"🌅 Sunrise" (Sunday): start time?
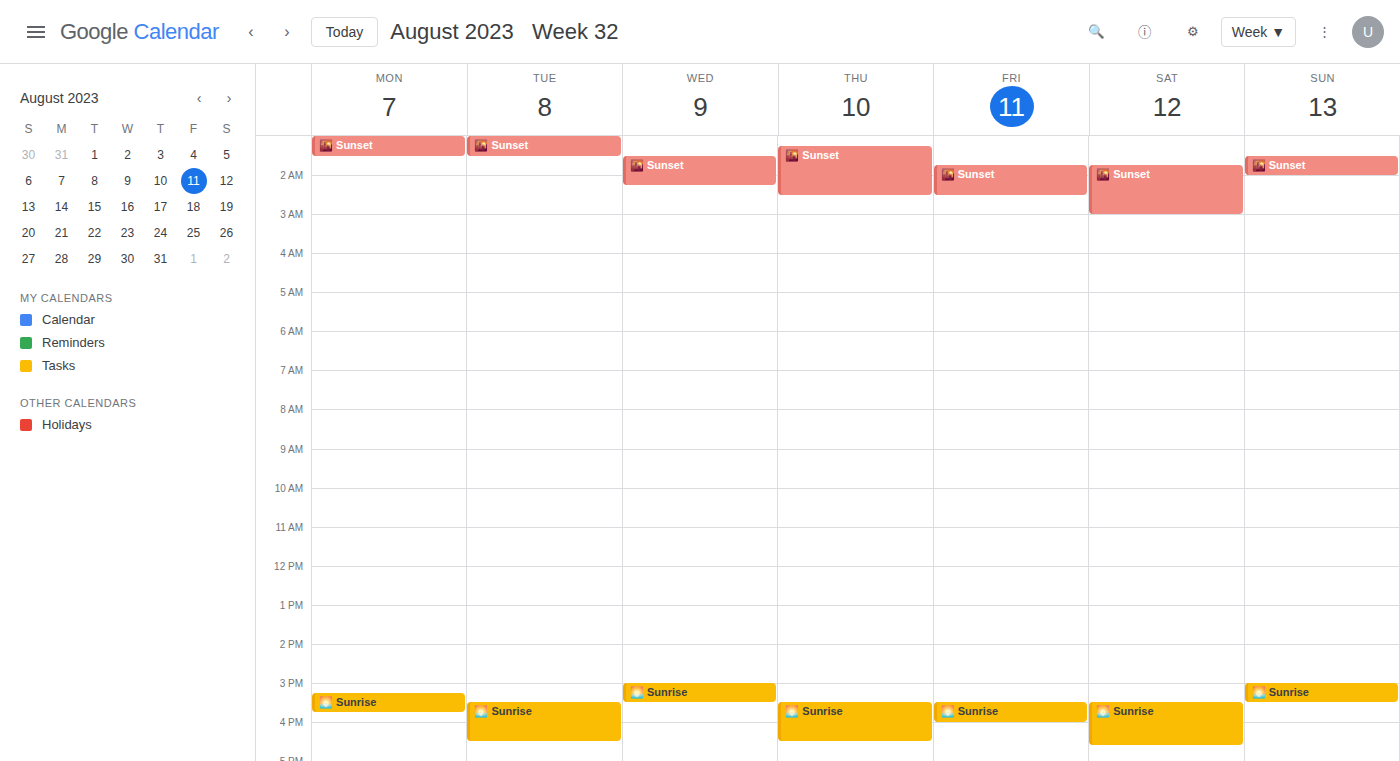
3:00 PM